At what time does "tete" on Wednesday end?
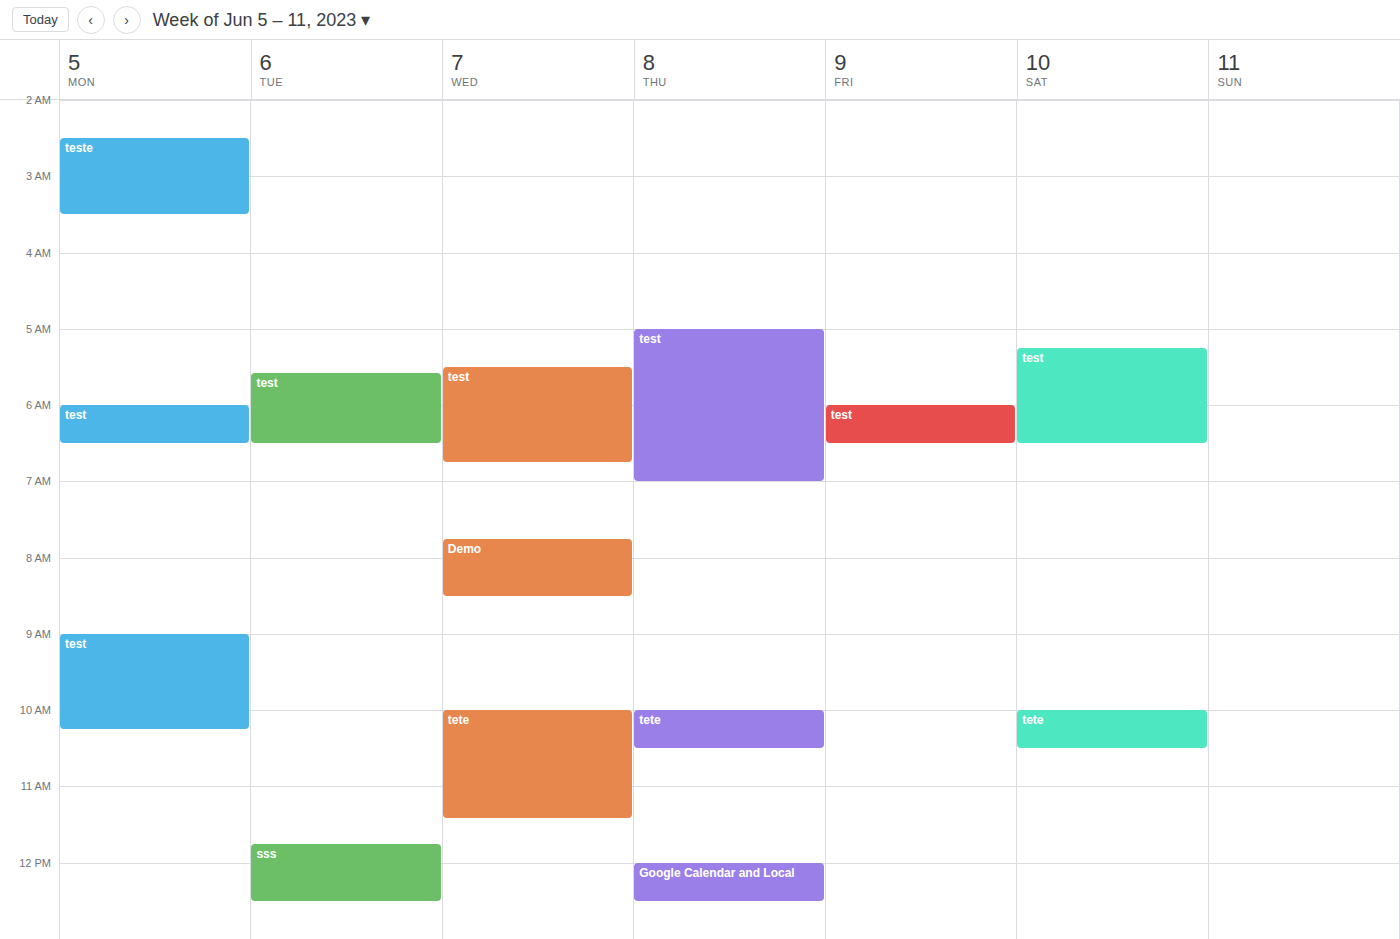
11:25 AM